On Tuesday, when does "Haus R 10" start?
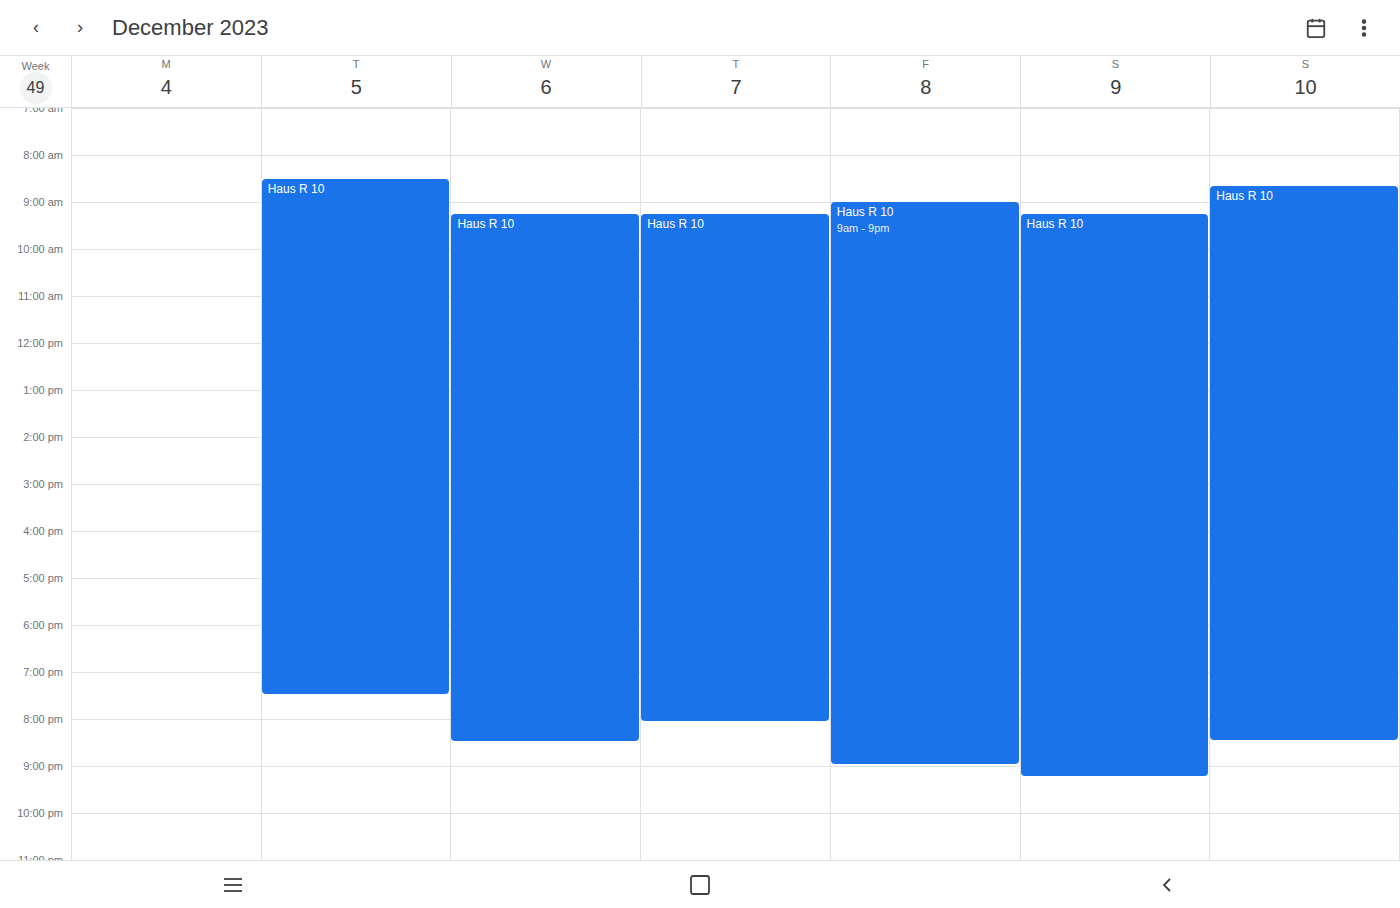
8:30 AM